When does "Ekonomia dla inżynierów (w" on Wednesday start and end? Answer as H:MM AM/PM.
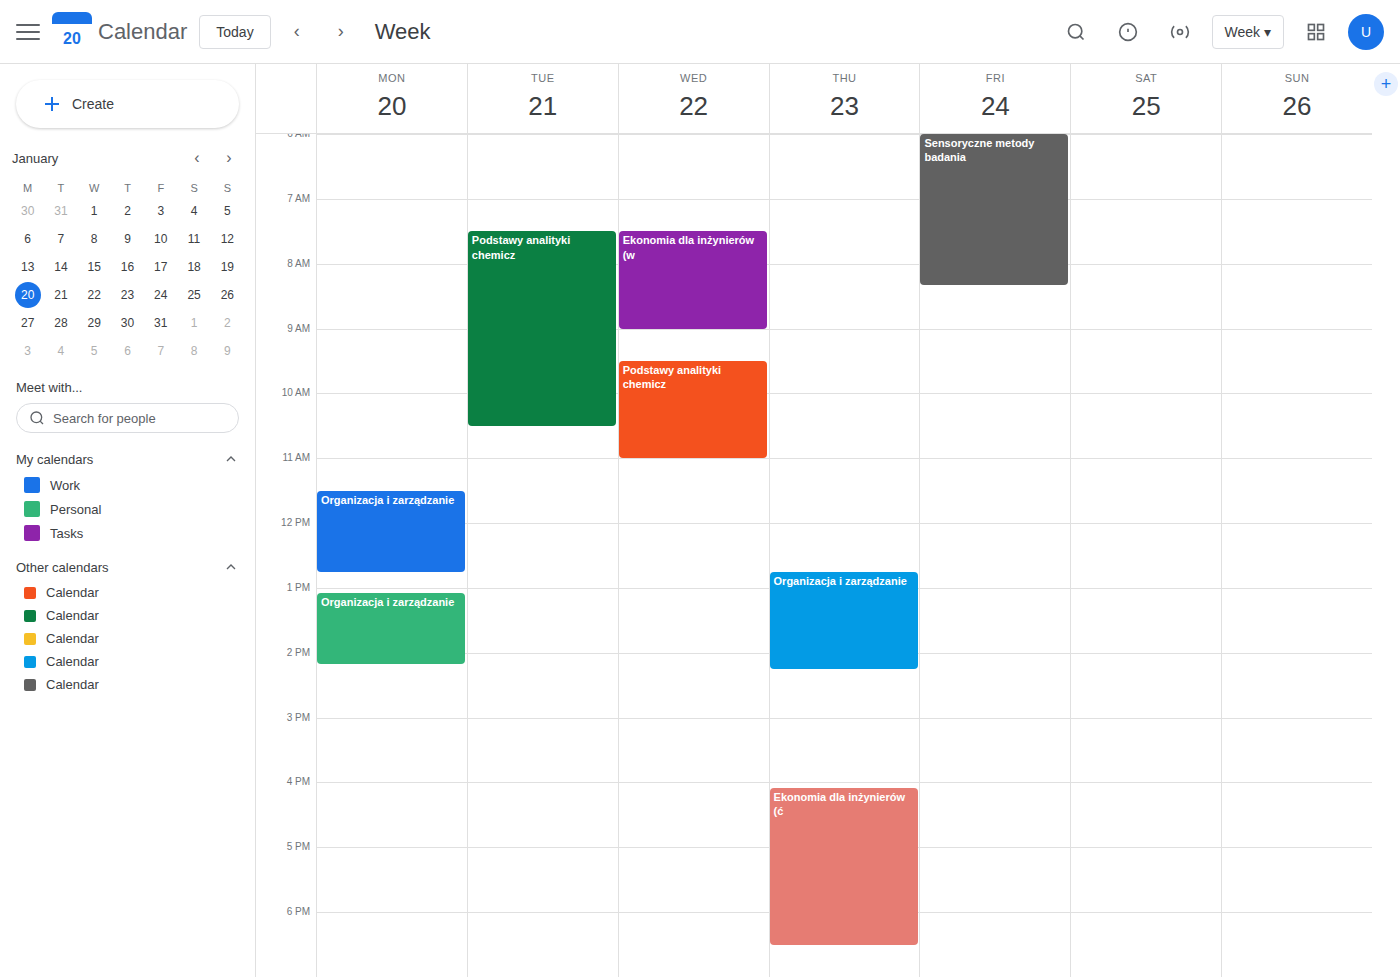
7:30 AM to 9:00 AM